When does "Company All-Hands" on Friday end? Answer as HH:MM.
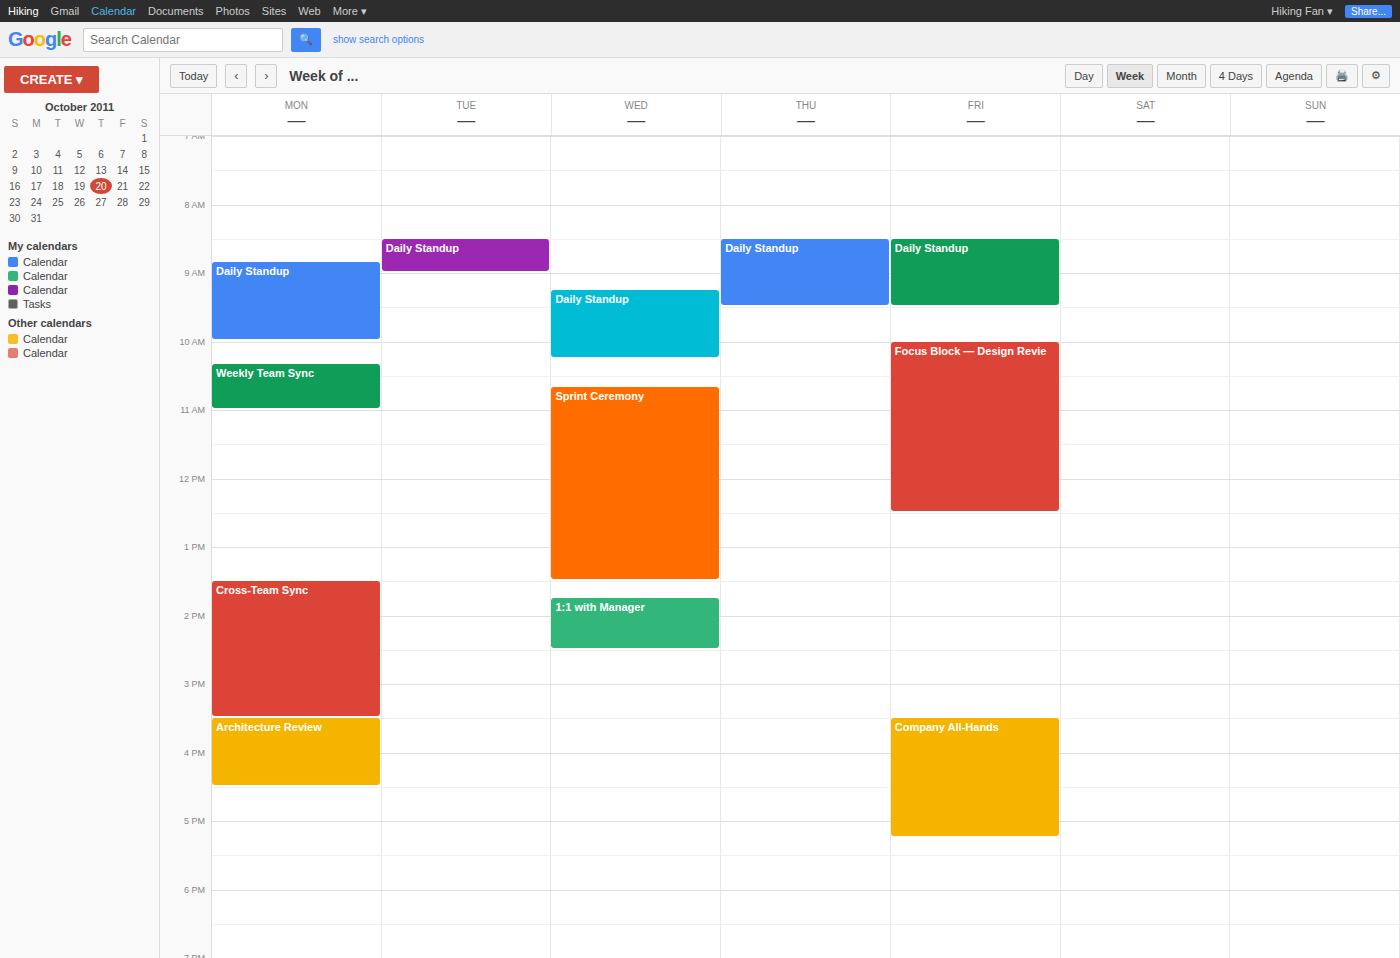
17:15